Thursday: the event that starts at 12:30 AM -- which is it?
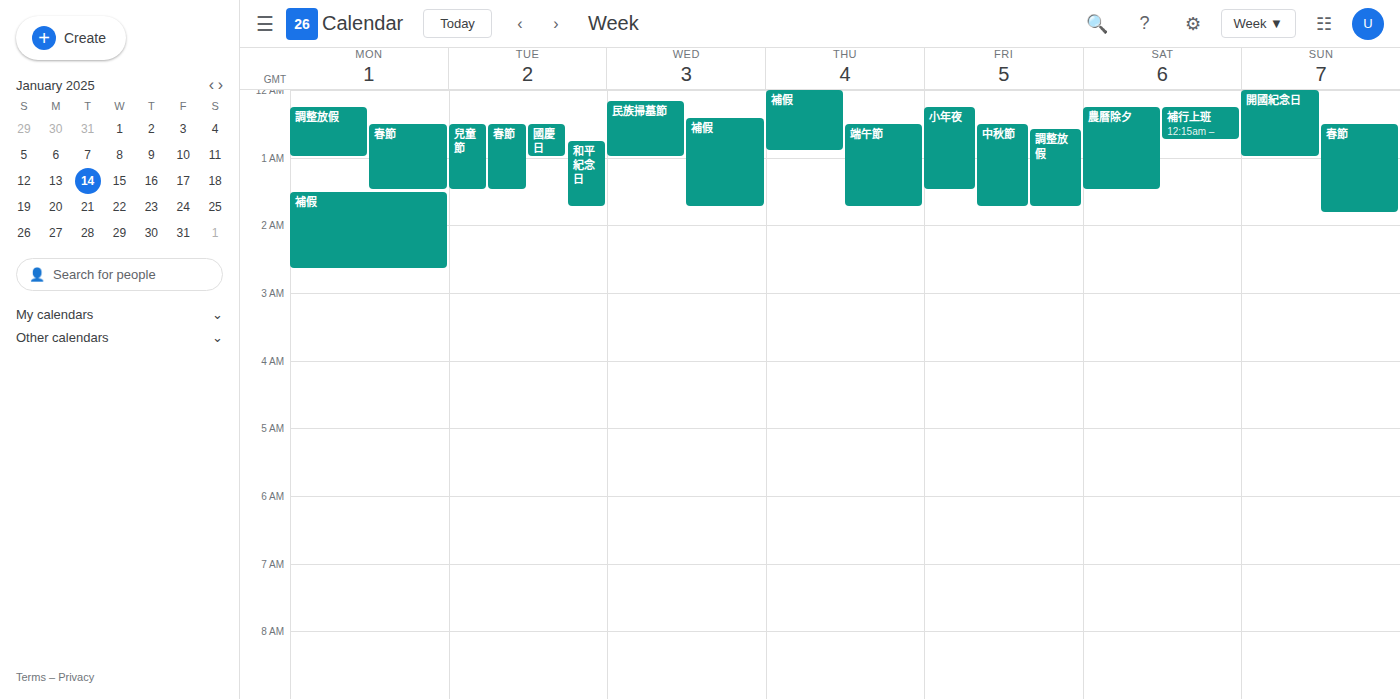
"端午節"